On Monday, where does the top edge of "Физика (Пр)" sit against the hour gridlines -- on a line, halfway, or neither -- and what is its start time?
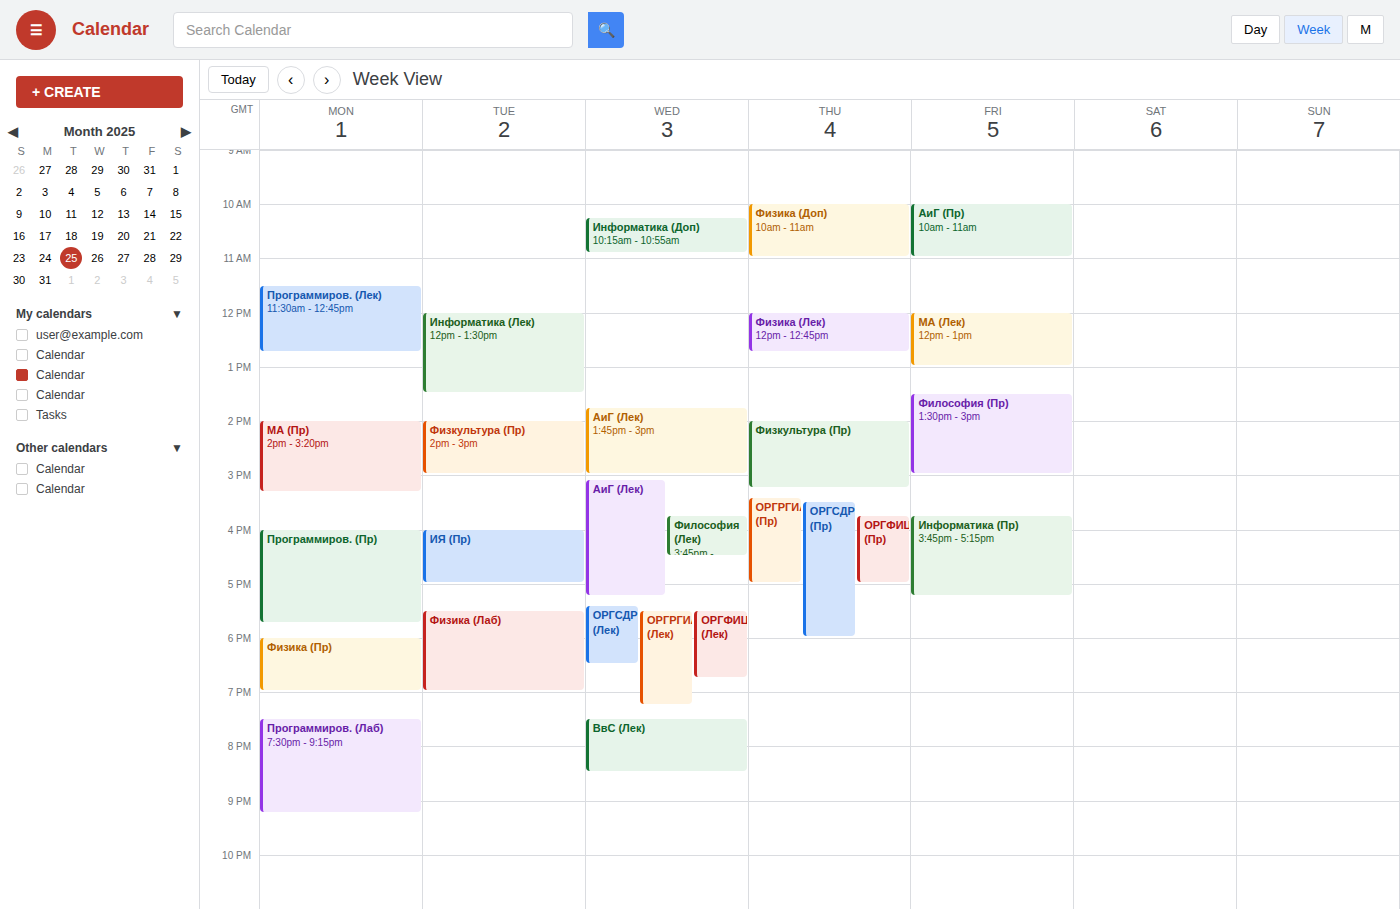
6:00 PM -- exactly on the 6 PM line.